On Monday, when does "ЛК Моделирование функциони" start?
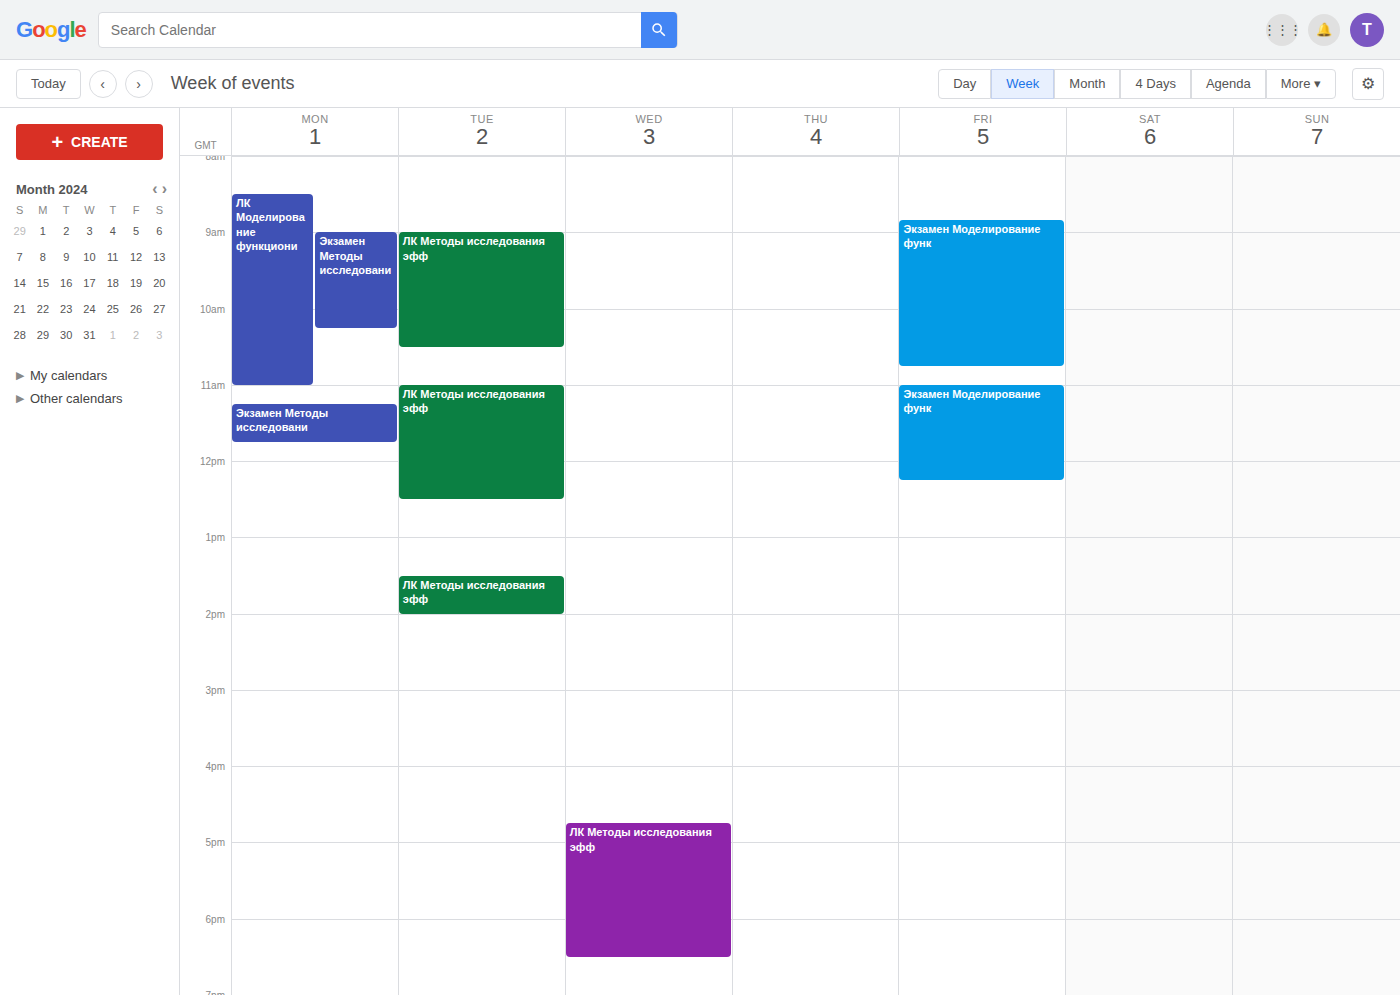
8:30 AM